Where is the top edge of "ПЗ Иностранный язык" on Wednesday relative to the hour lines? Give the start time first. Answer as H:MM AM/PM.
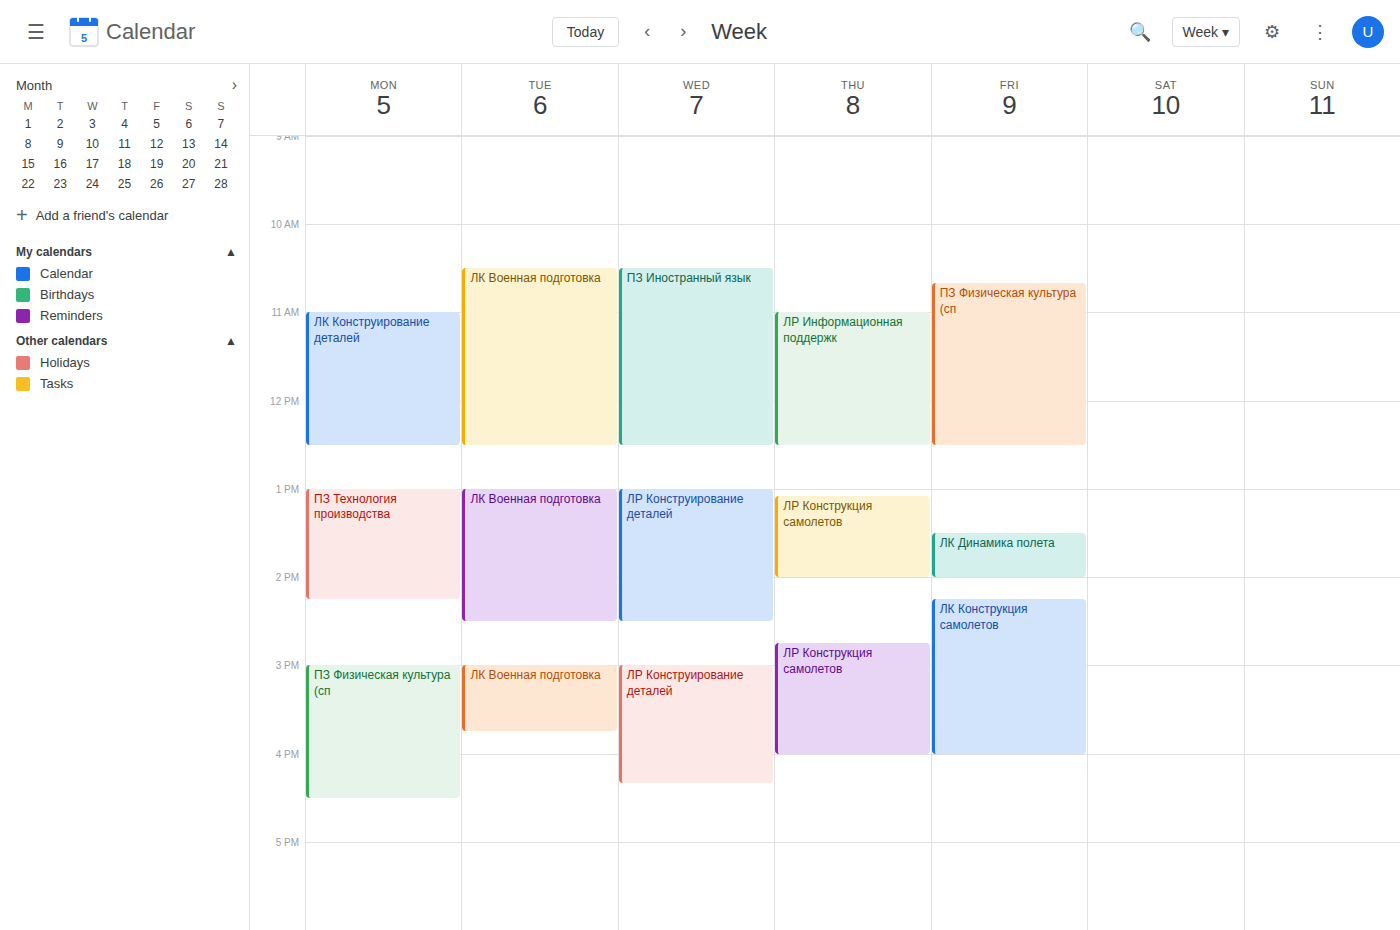
10:30 AM -- halfway between the 10 AM and 11 AM lines.